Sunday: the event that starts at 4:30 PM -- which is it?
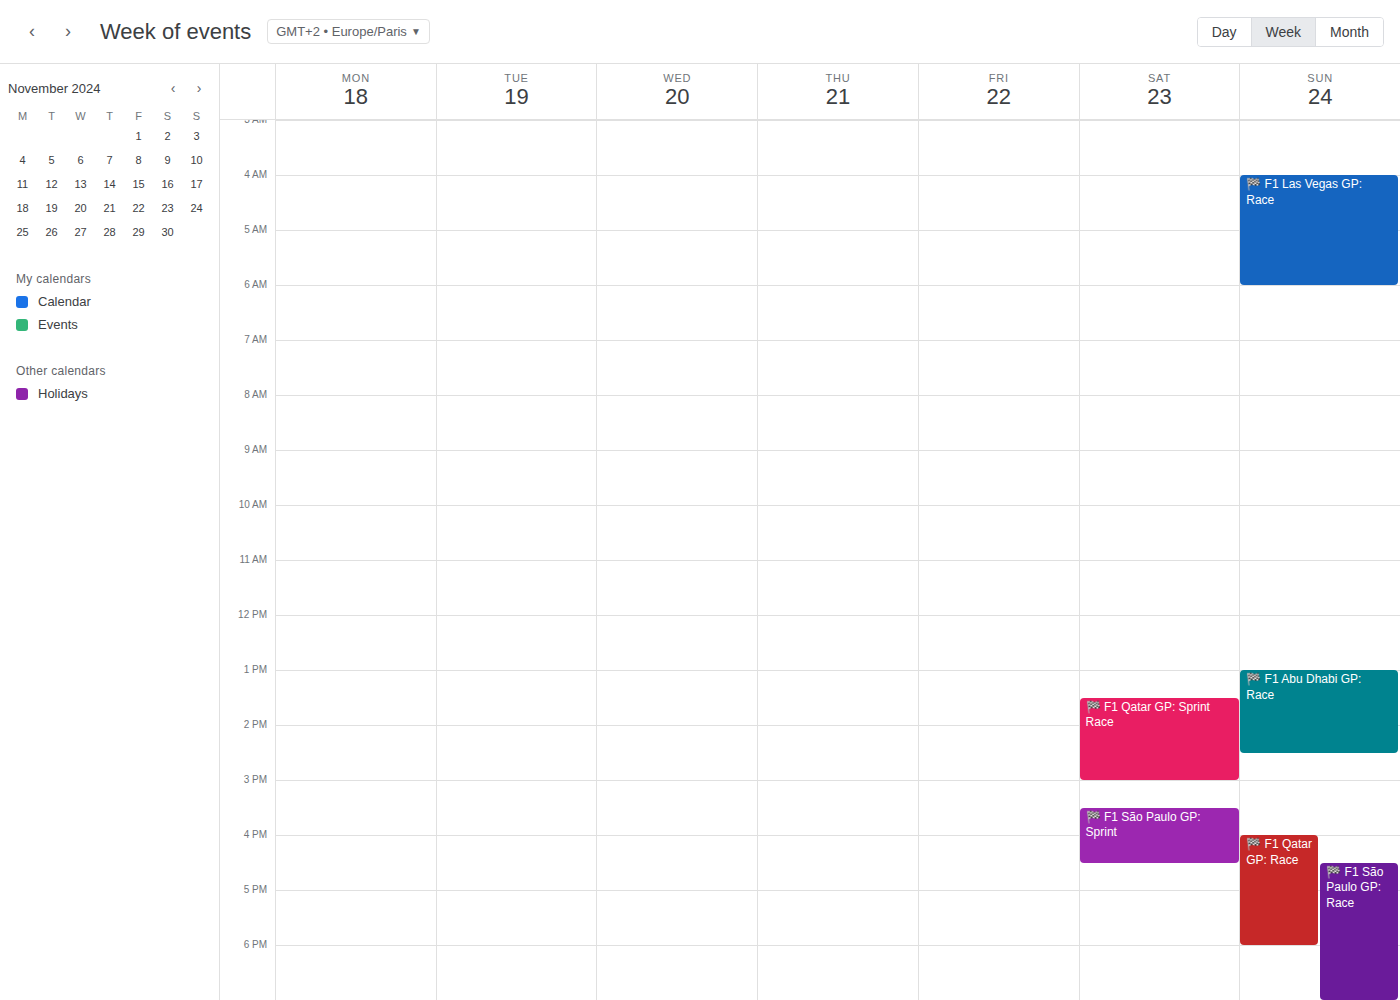
"🏁 F1 São Paulo GP: Race"